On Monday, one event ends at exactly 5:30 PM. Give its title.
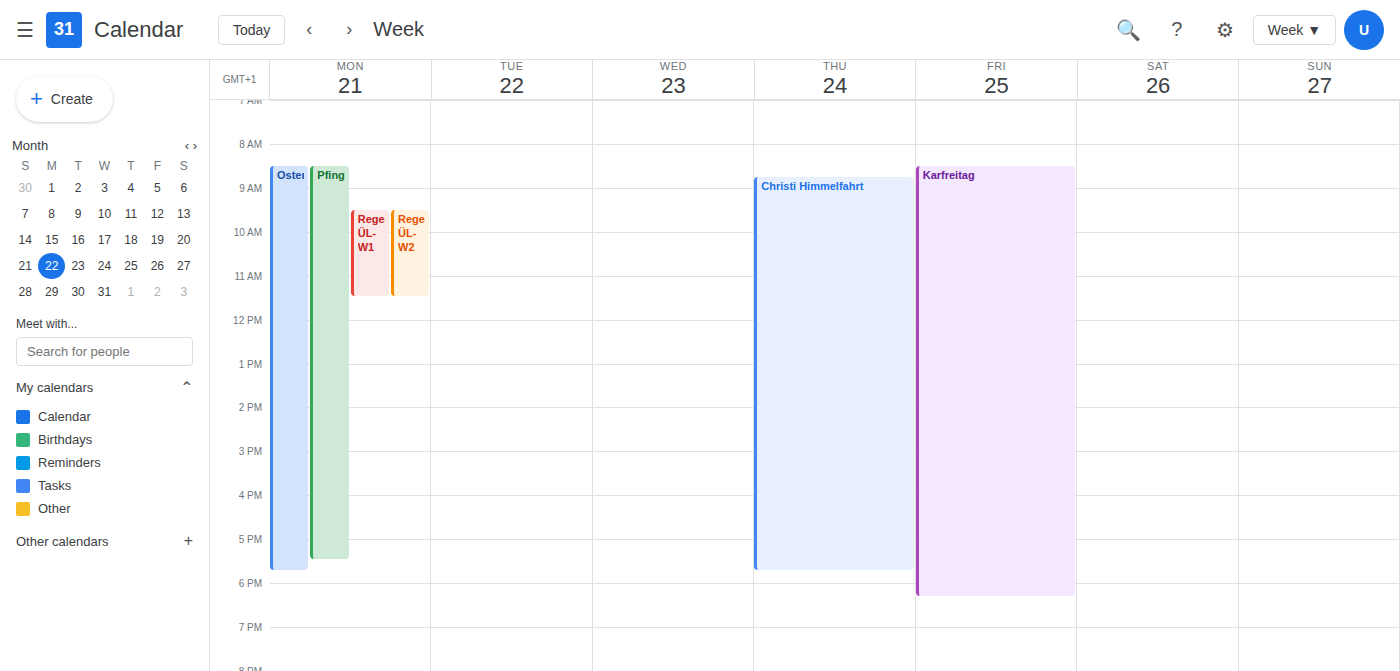
"Pfingstmontag"